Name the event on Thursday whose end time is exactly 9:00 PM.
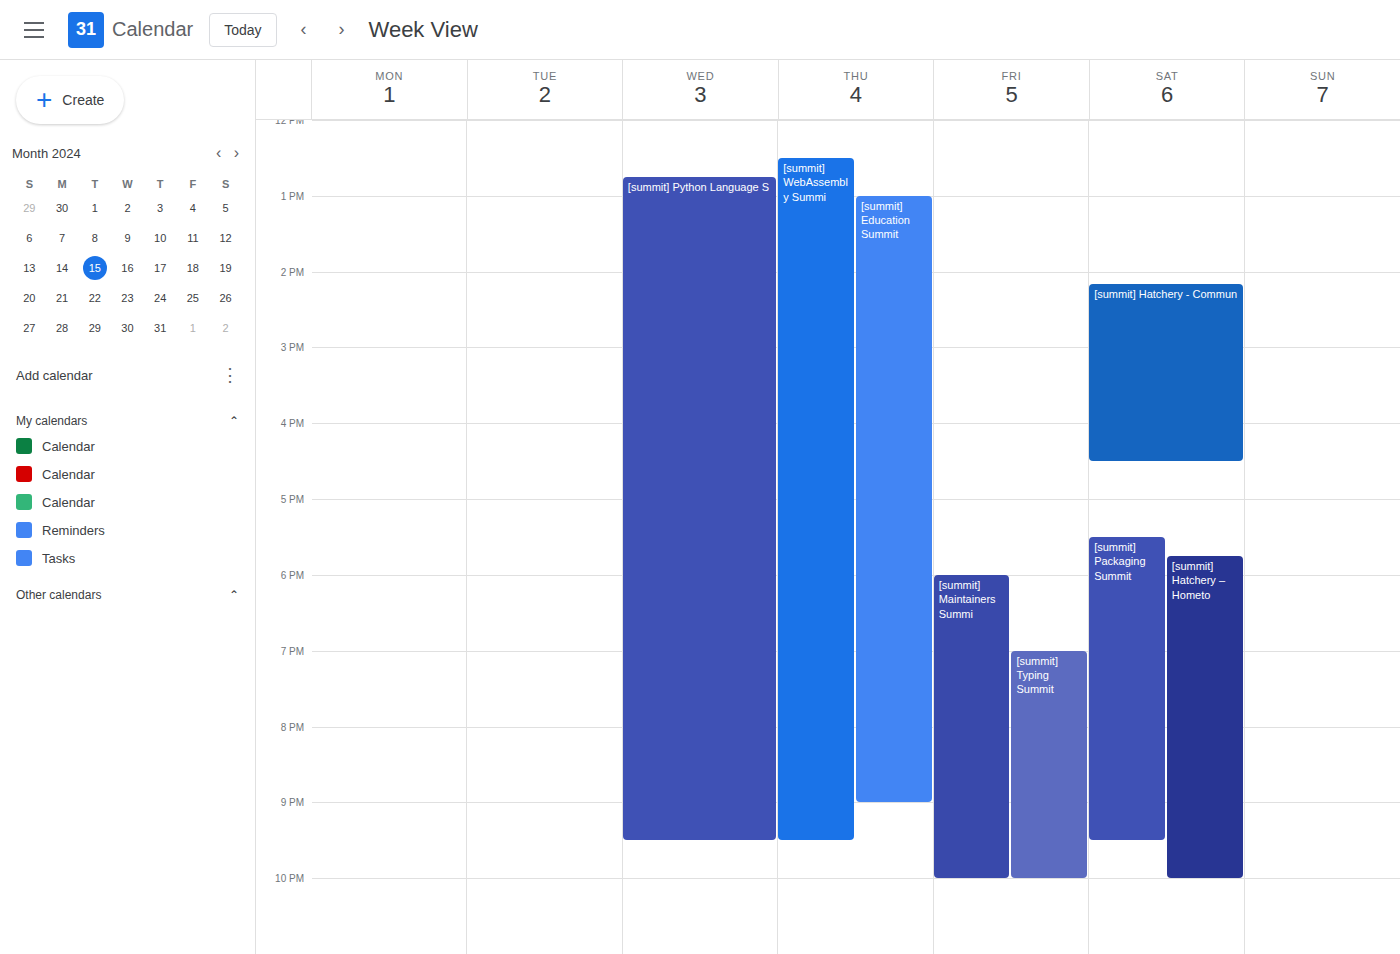
"[summit] Education Summit"